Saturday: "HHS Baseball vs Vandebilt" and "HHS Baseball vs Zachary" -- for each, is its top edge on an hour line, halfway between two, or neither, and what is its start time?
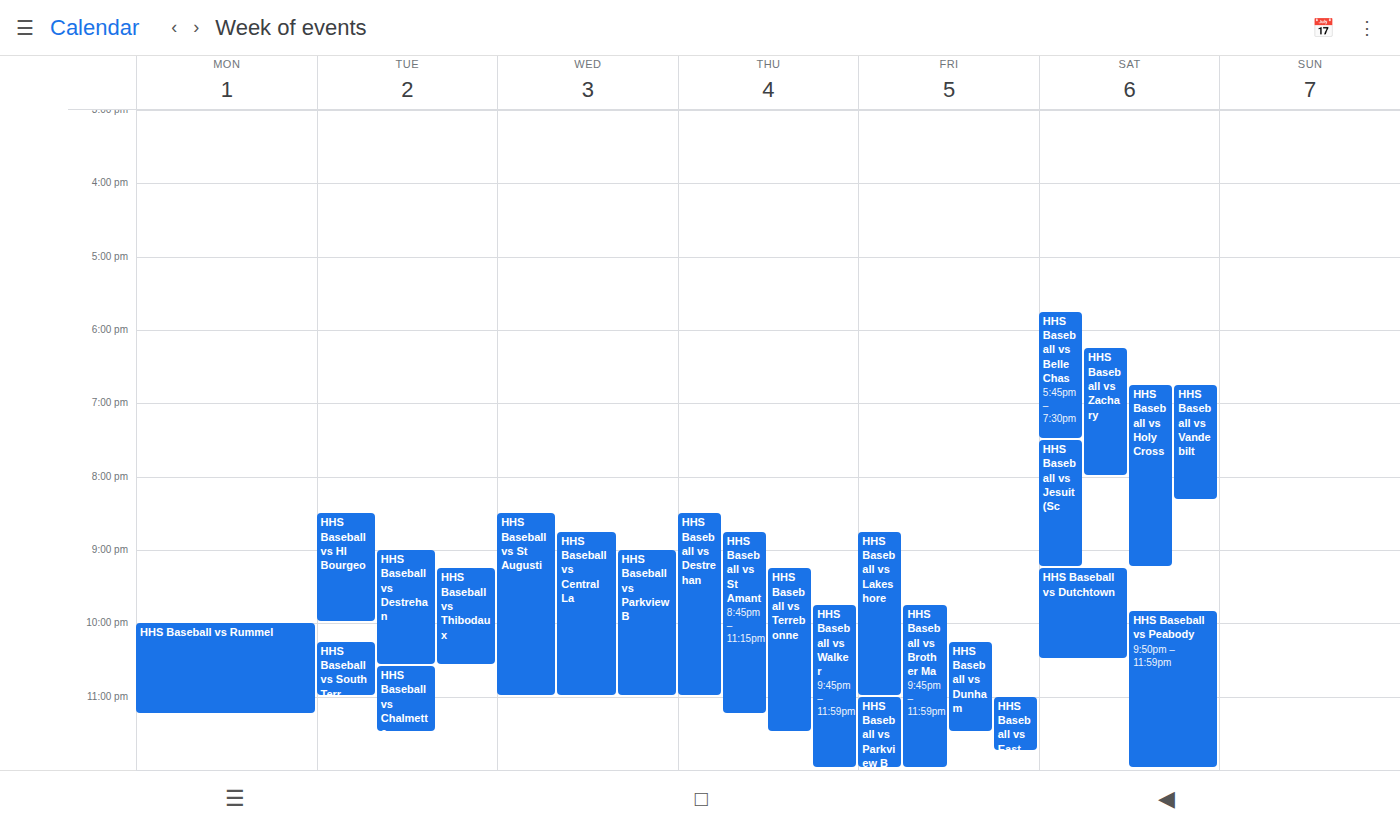
"HHS Baseball vs Vandebilt": 6:45 PM, neither: three quarters of the way from the 6 PM line to the 7 PM line. "HHS Baseball vs Zachary": 6:15 PM, neither: a quarter of the way from the 6 PM line to the 7 PM line.